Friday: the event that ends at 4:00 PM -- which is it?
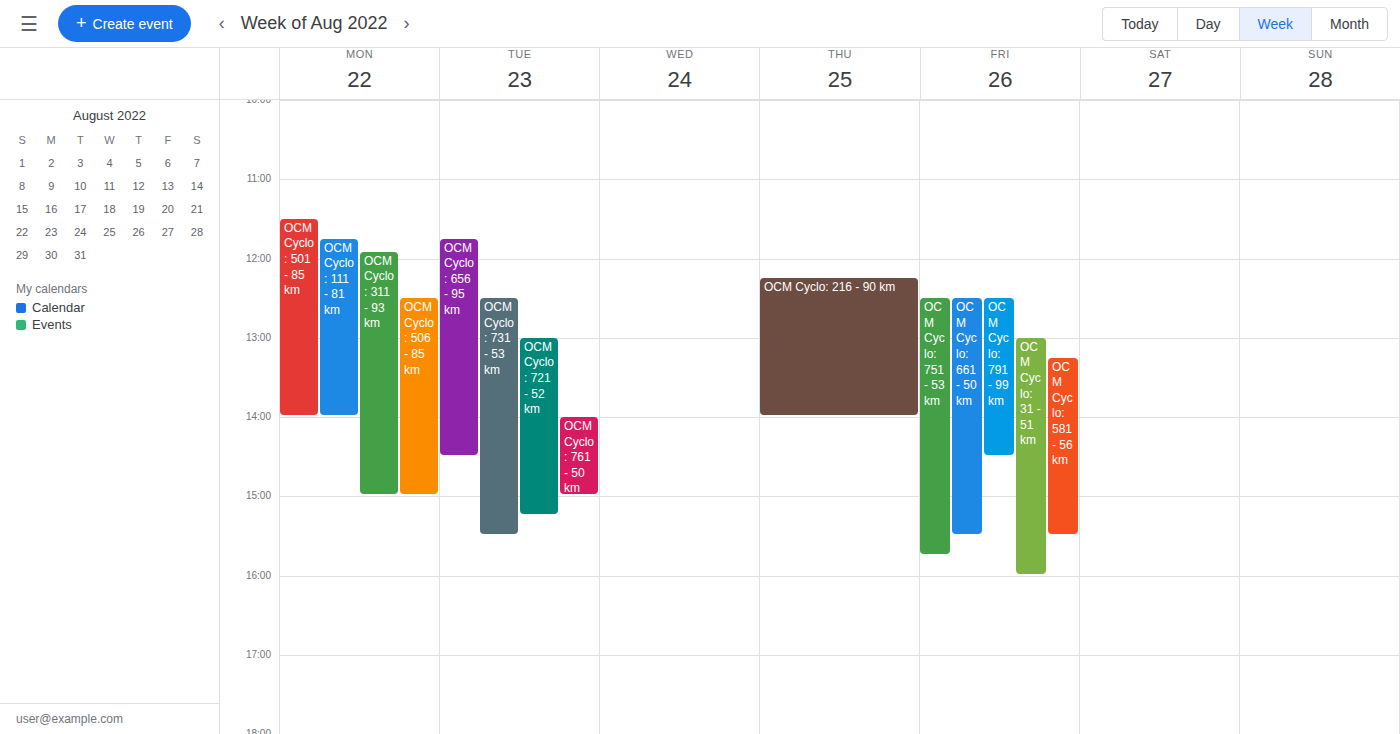
"OCM Cyclo: 31 - 51 km"